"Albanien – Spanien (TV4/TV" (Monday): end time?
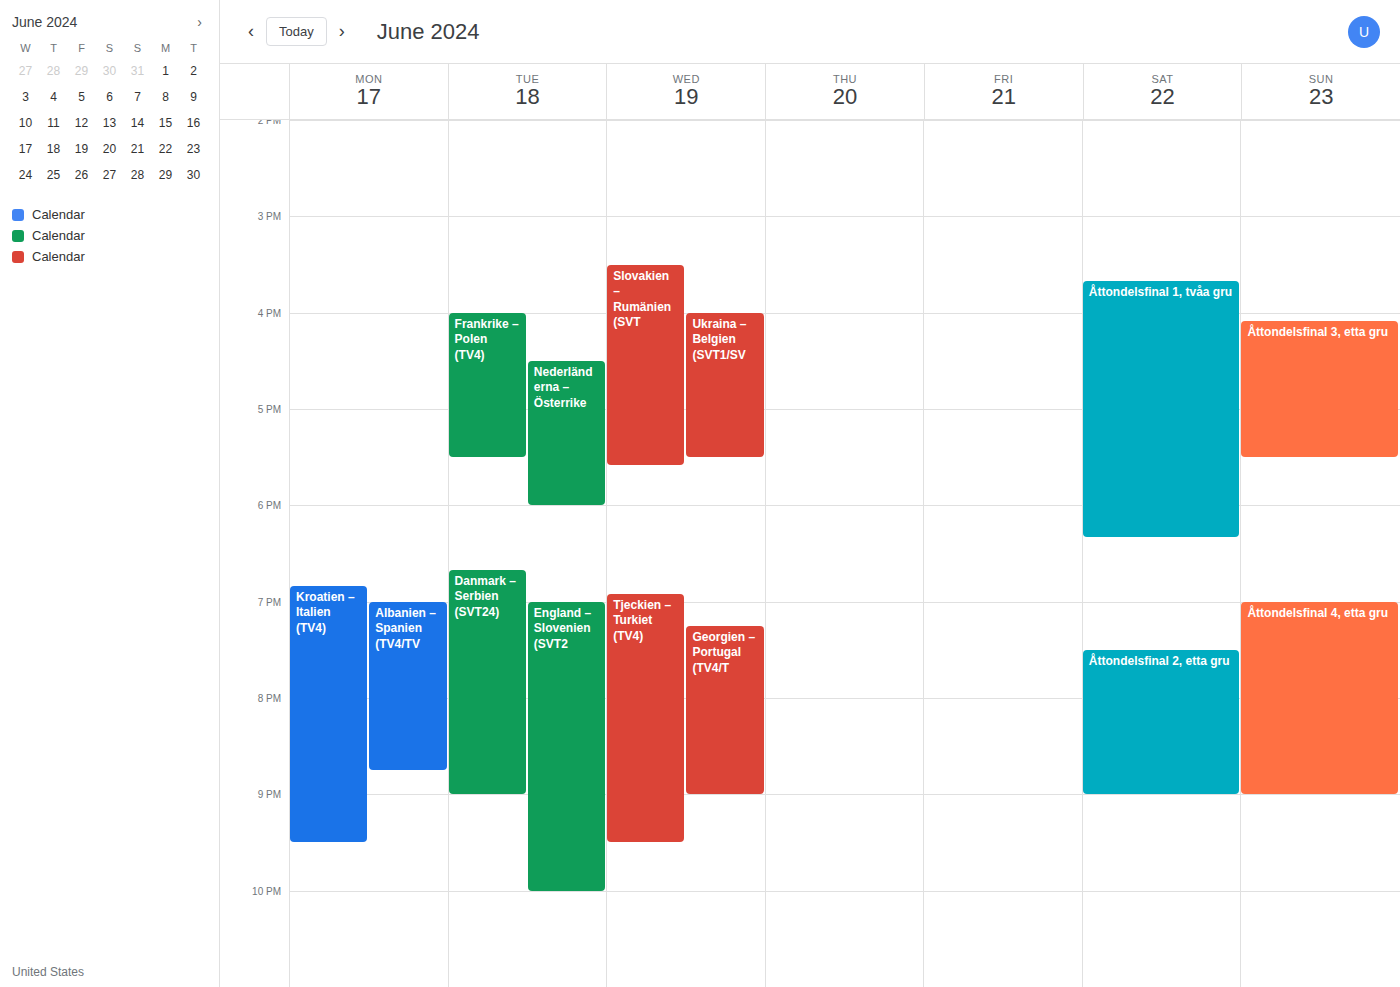
8:45 PM